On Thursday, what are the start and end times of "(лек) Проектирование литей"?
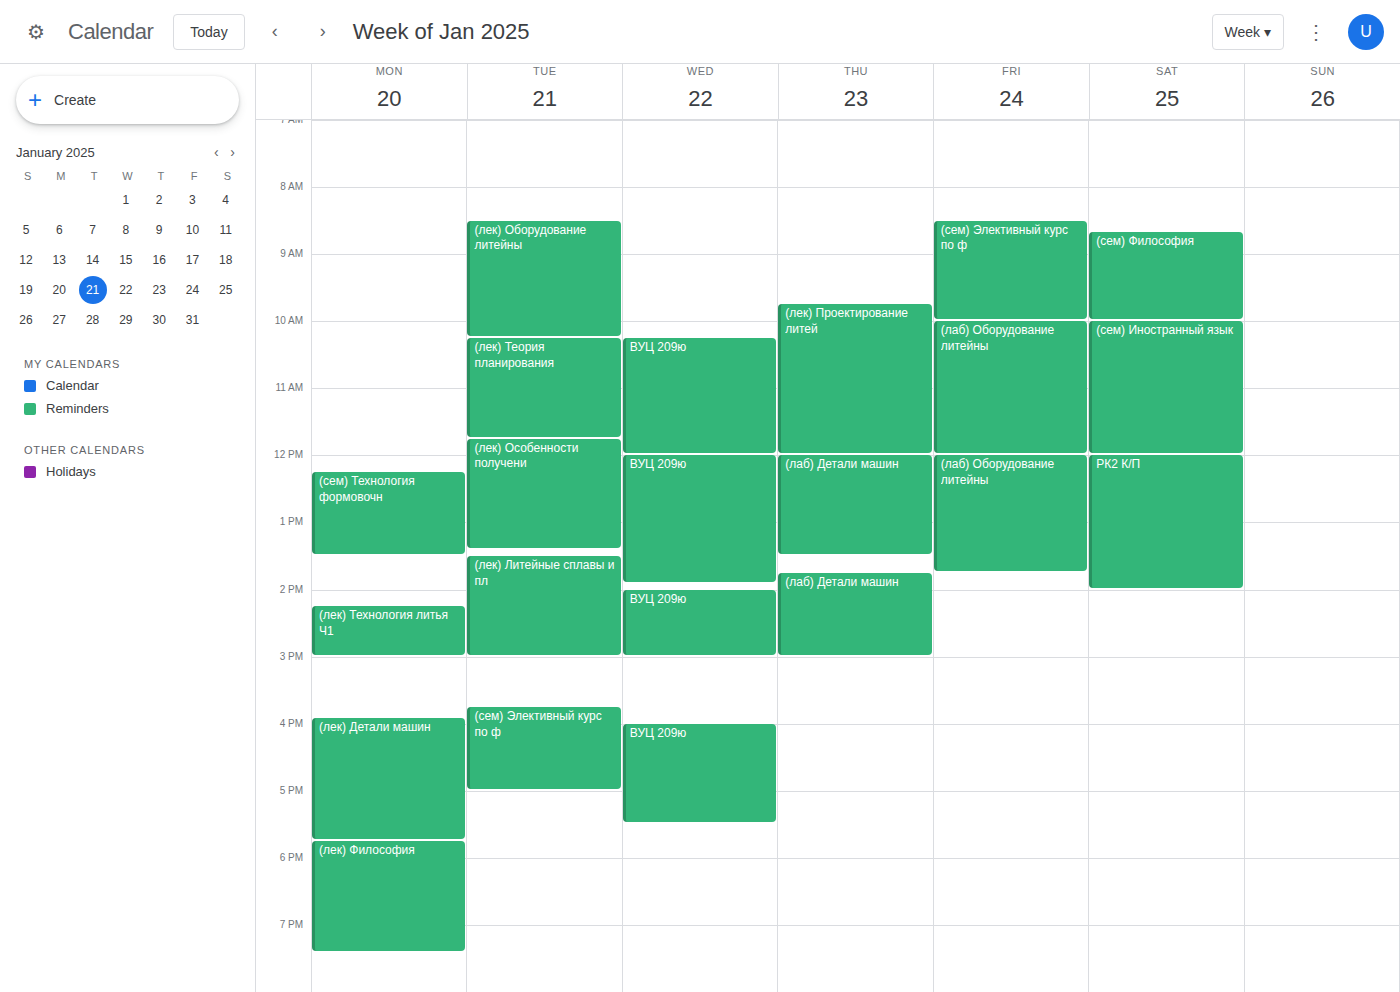
9:45 AM to 12:00 PM